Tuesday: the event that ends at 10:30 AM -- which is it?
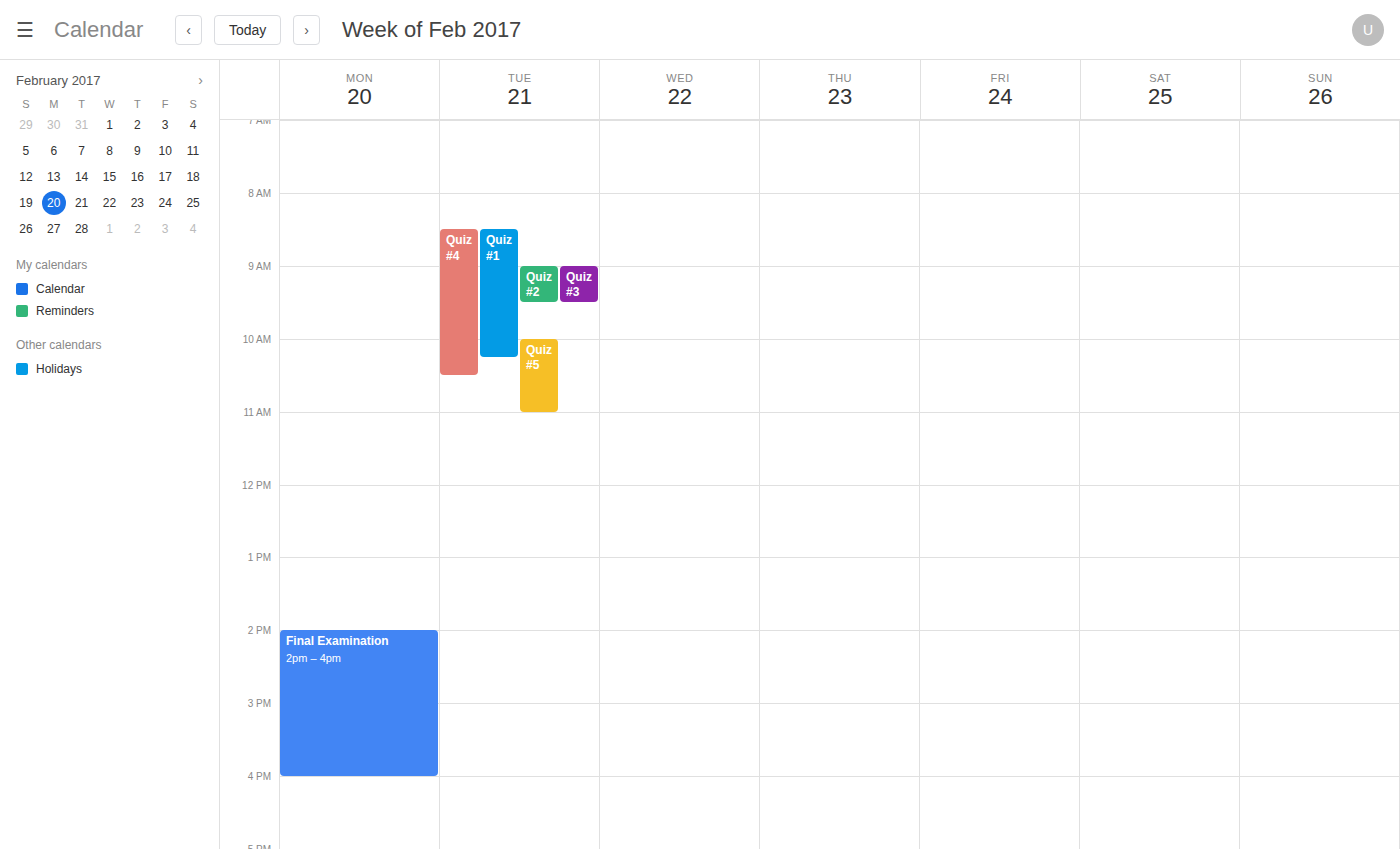
"Quiz #4"